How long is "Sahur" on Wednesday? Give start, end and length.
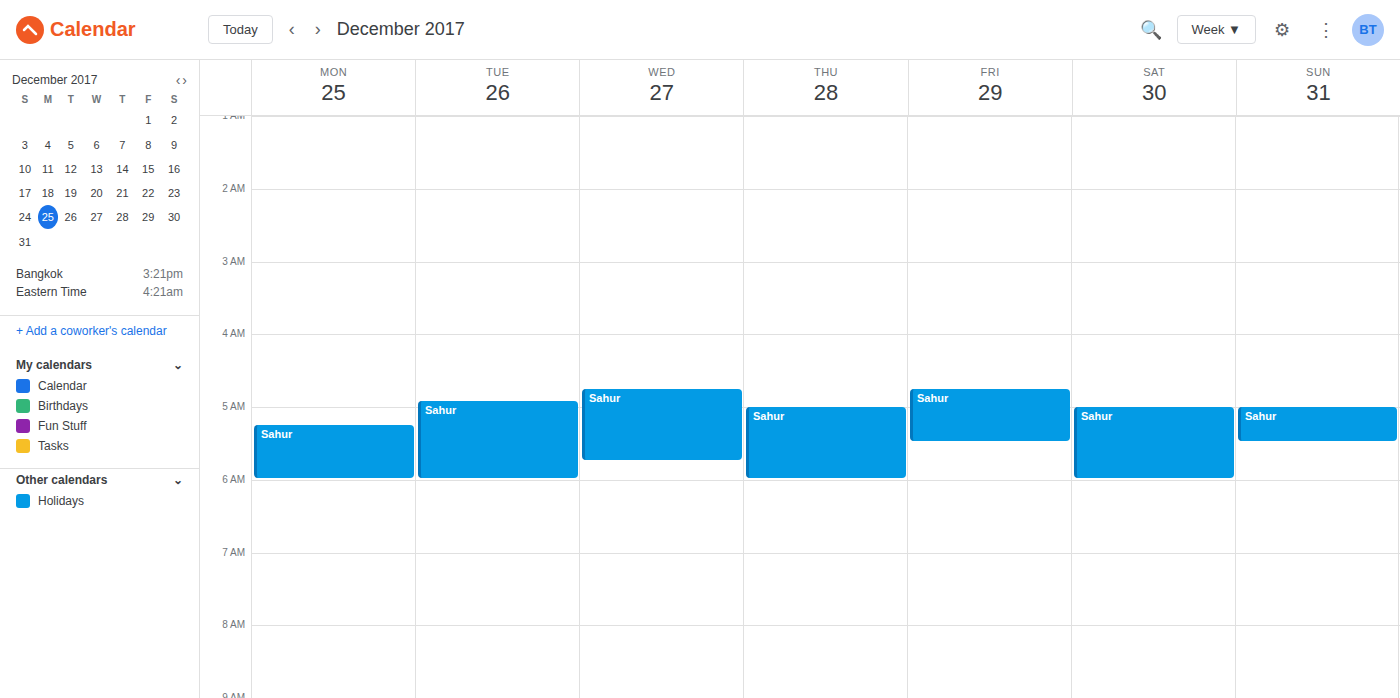
4:45 AM to 5:45 AM, 1 hour